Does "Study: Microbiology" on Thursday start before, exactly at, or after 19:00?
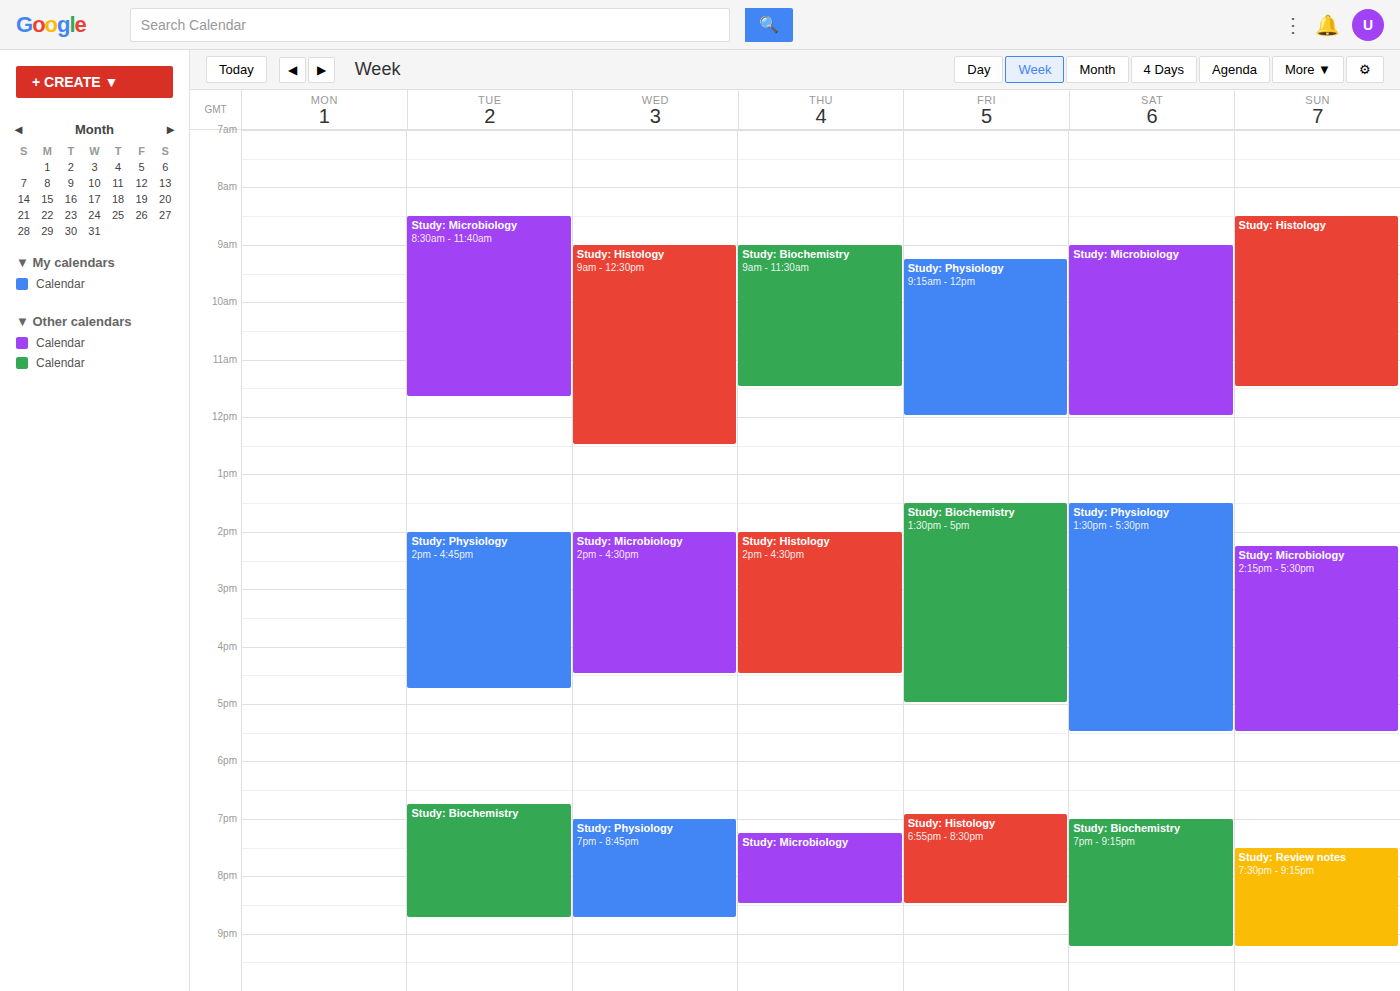
19:15 -- after 19:00, 15 minutes below the 19:00 line.